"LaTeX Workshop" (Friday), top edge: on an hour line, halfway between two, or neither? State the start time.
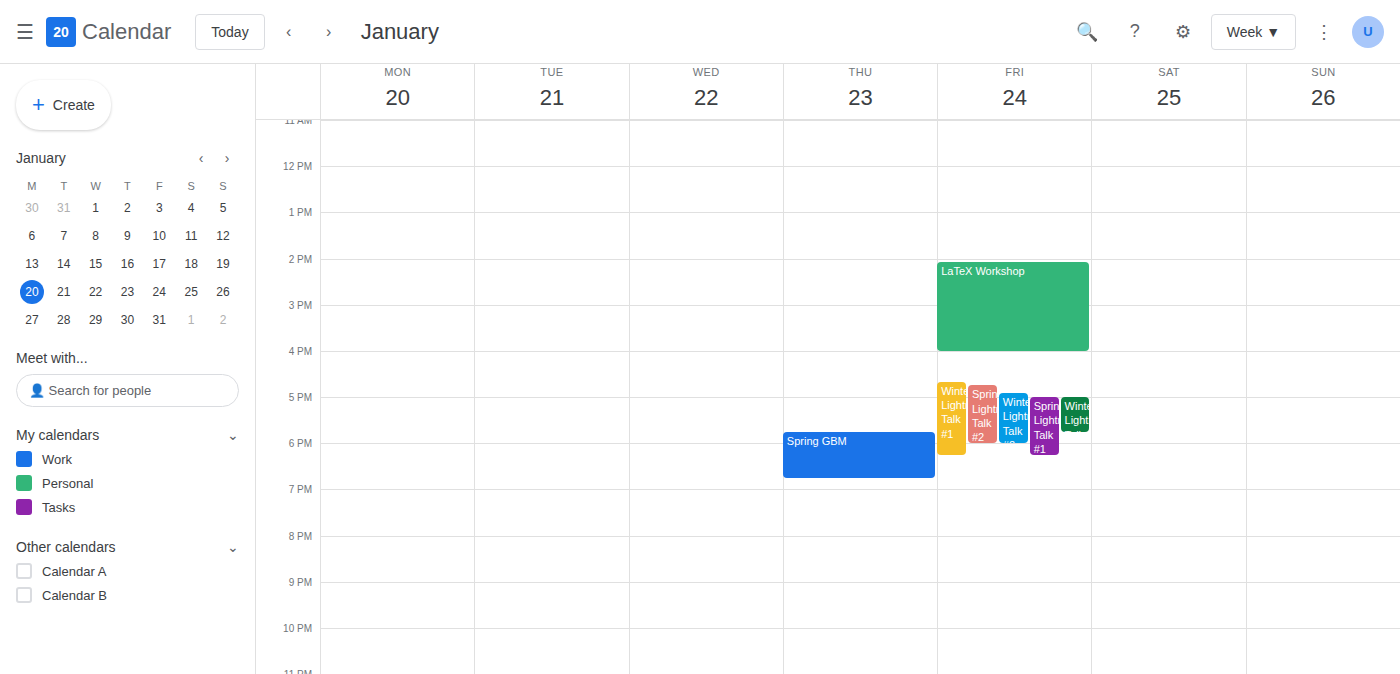
2:05 PM -- neither: 5 minutes below the 2 PM line and 55 minutes above the 3 PM line.